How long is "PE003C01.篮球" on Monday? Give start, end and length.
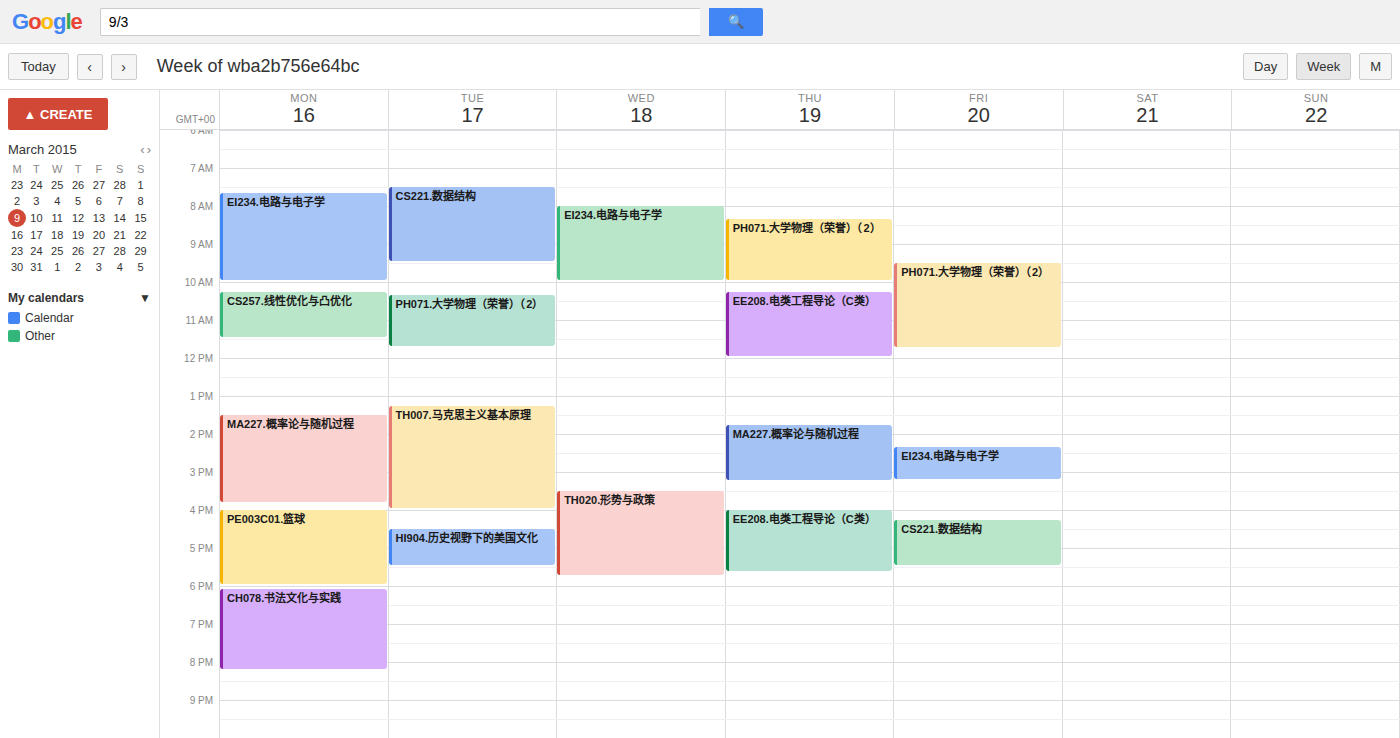
4:00 PM to 6:00 PM, 2 hours